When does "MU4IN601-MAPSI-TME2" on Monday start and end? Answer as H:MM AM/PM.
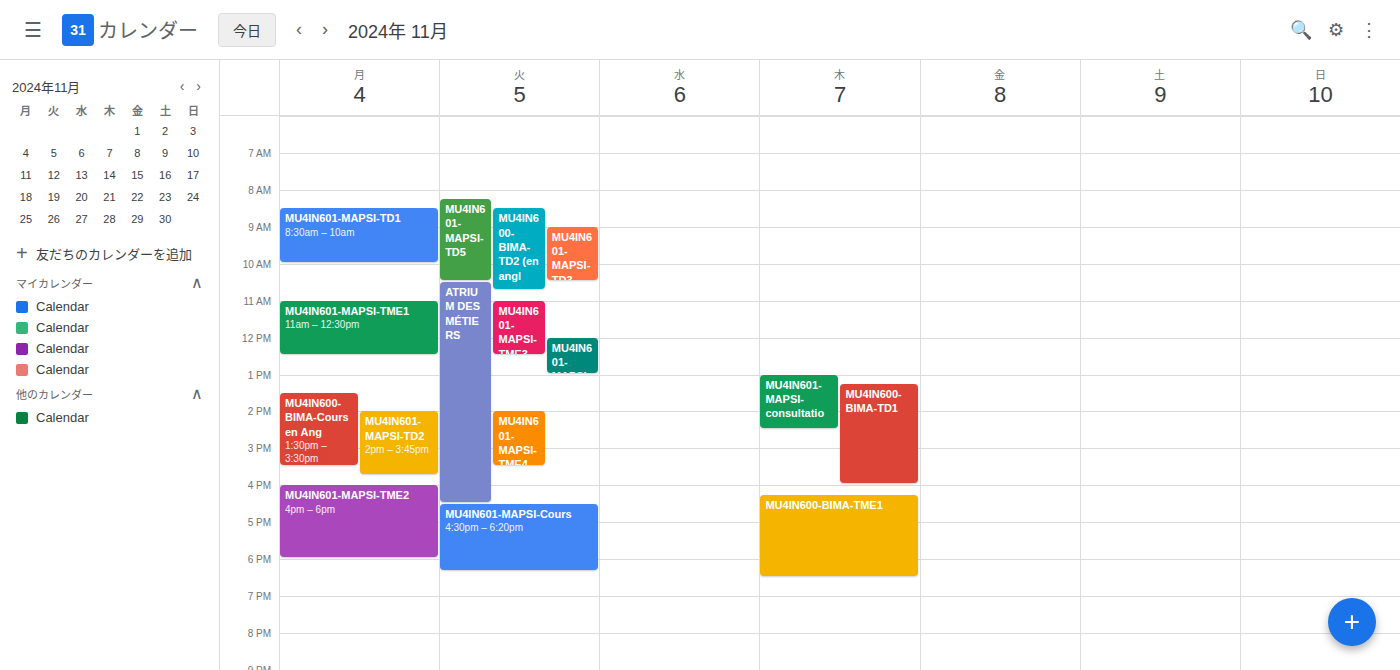
4:00 PM to 6:00 PM